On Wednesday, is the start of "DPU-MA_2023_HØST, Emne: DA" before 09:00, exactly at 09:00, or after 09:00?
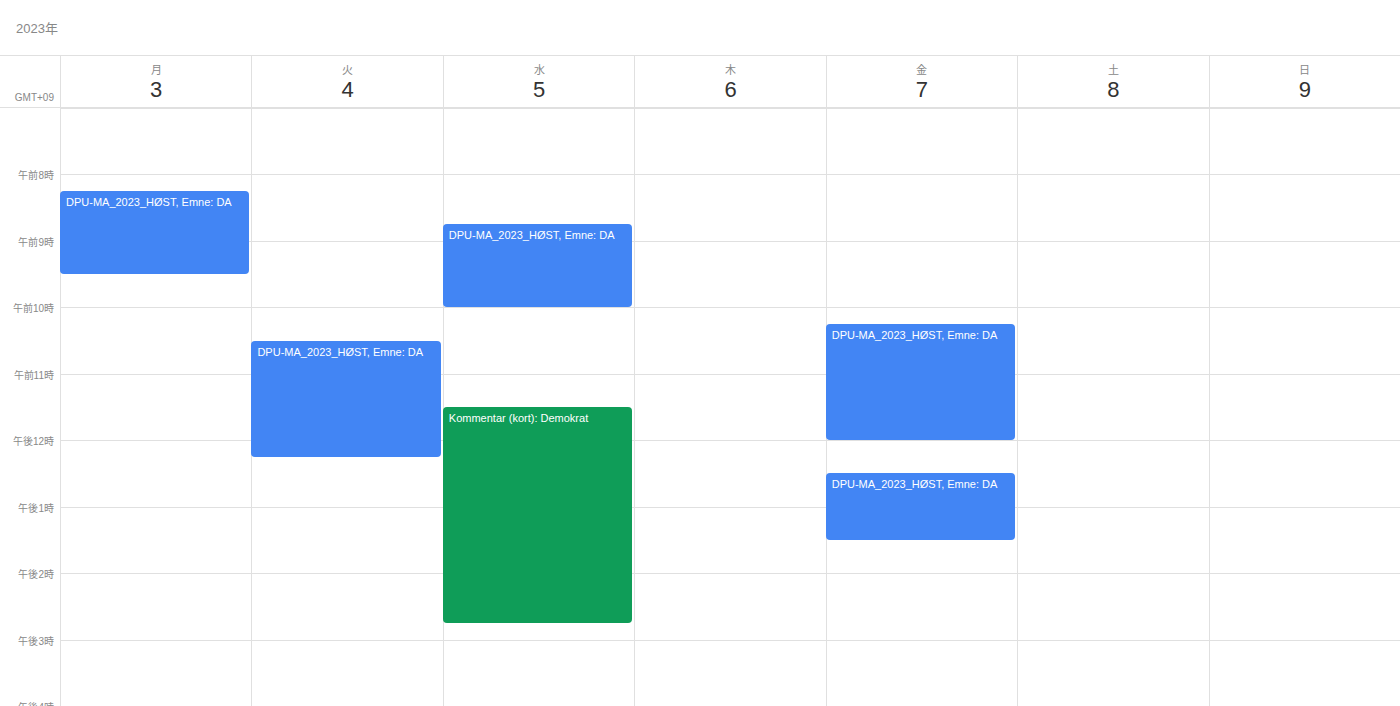
08:45 -- before 09:00, 15 minutes above the 09:00 line.